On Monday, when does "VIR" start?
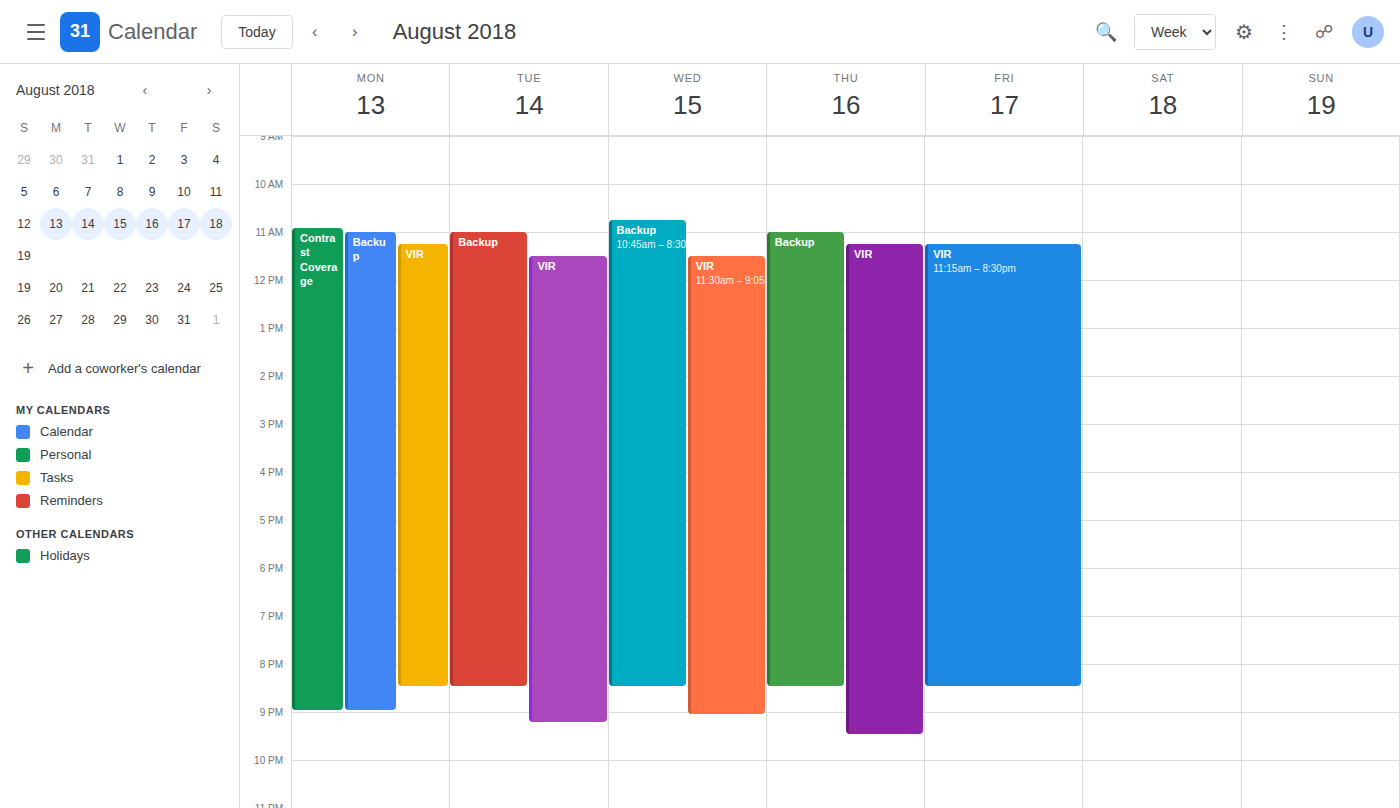
11:15